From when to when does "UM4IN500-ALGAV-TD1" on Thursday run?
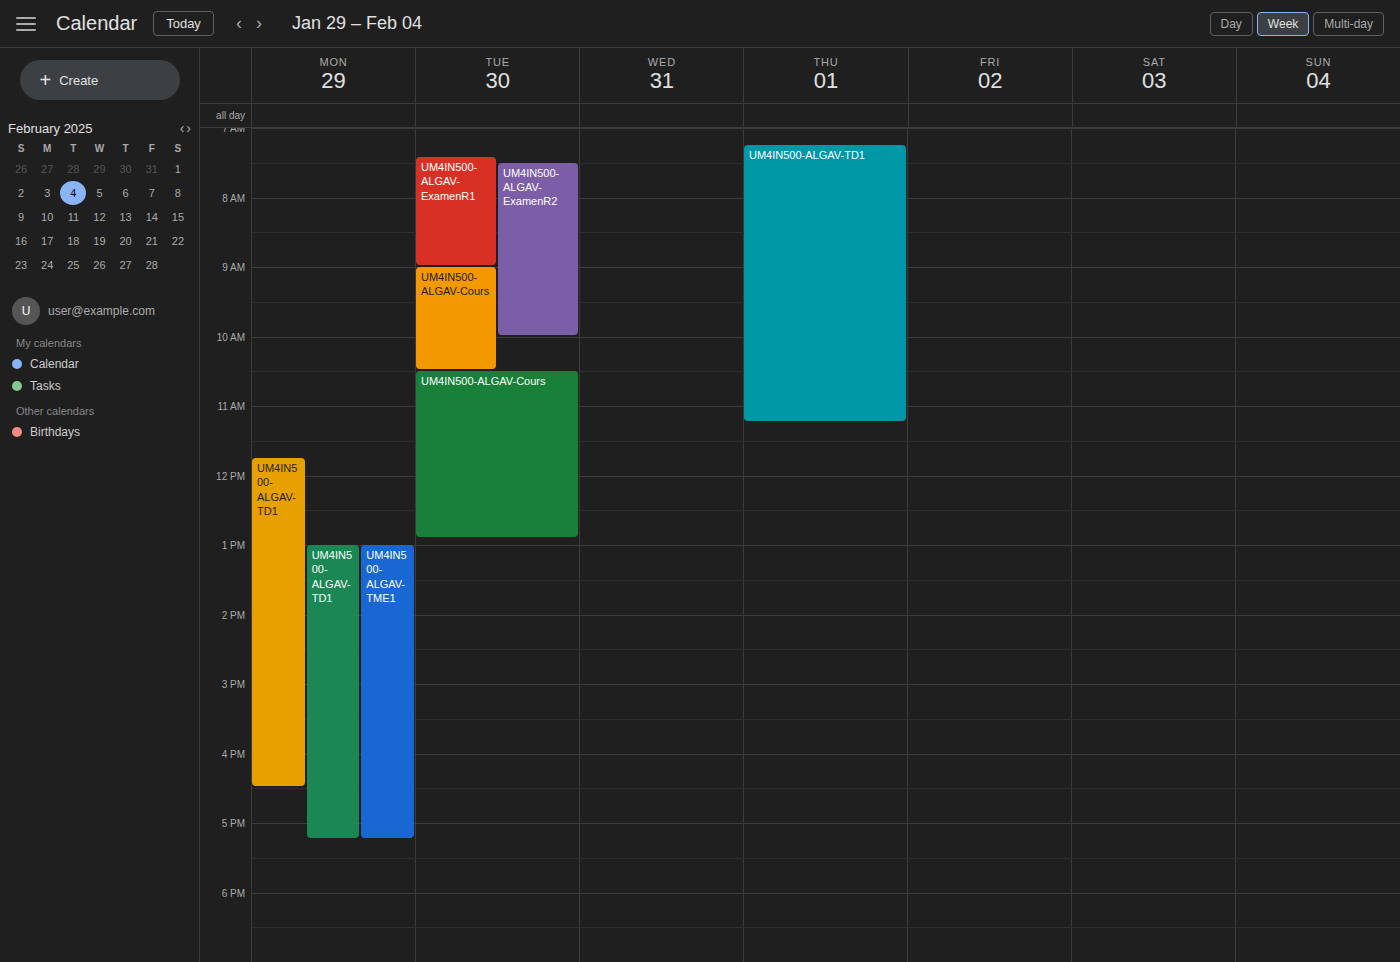
7:15 AM to 11:15 AM